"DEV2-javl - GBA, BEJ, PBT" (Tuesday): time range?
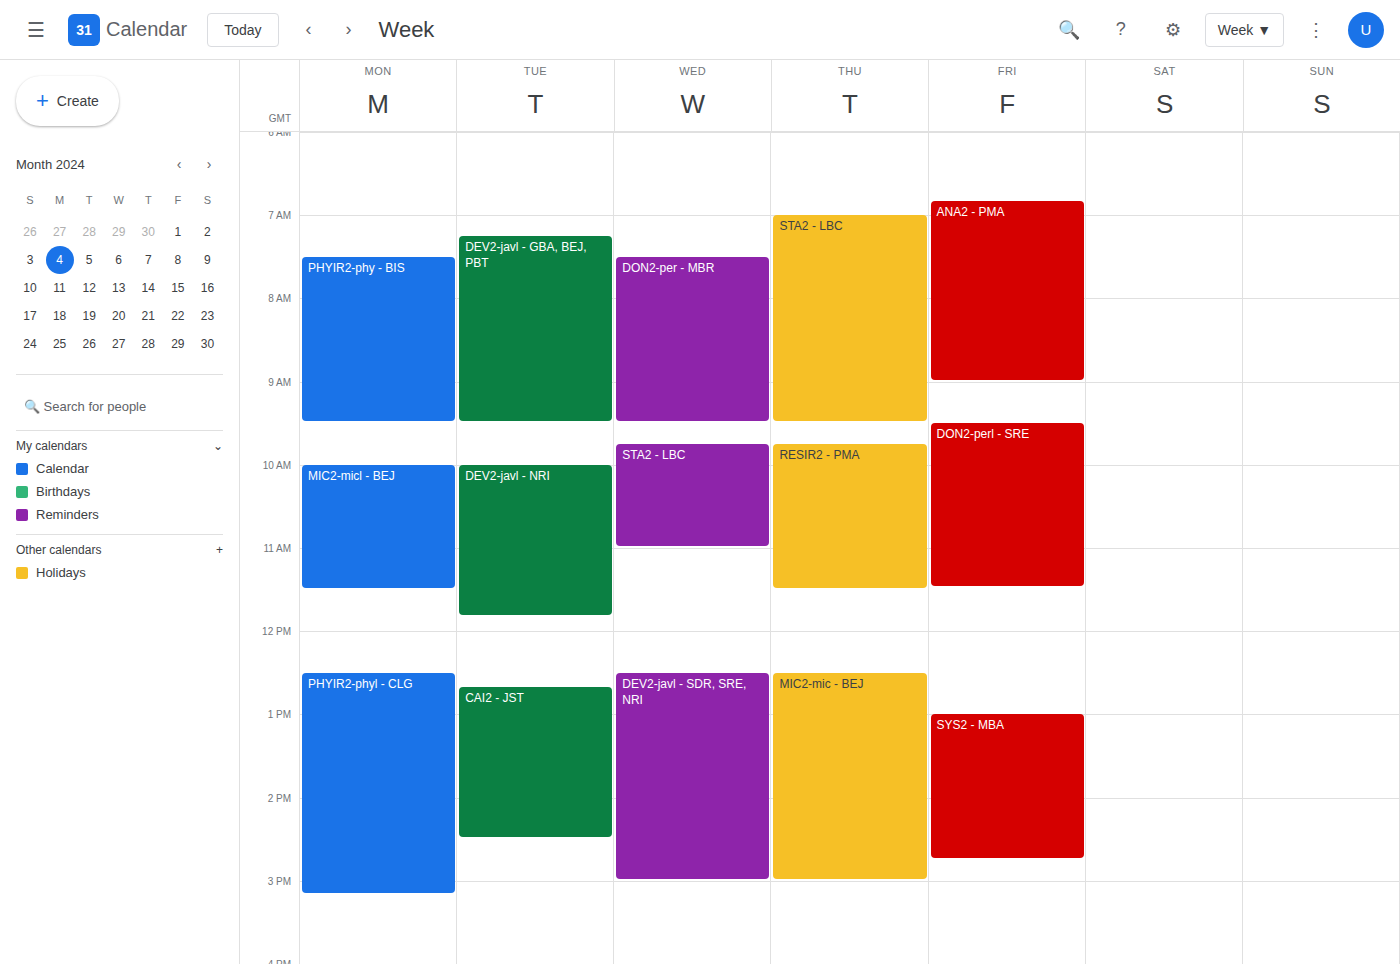
7:15 AM to 9:30 AM